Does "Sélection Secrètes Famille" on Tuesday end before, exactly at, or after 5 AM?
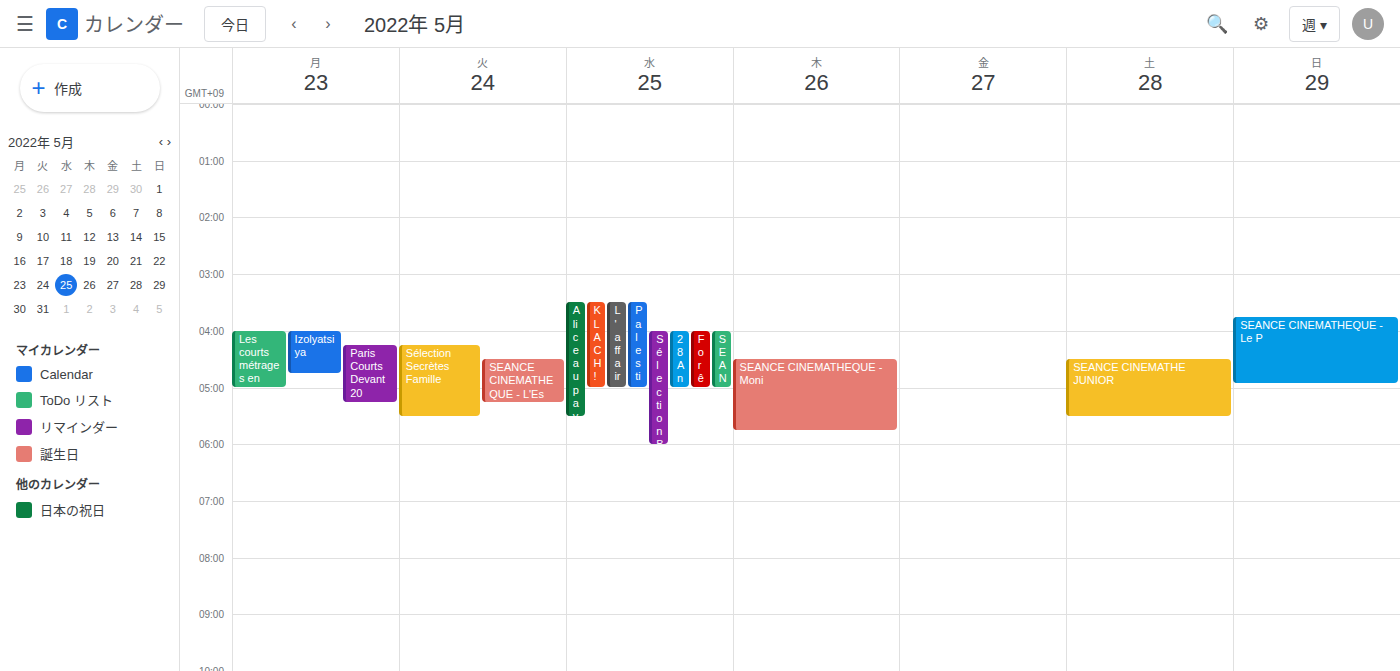
5:30 AM -- after 5 AM, 30 minutes below the 5 AM line.